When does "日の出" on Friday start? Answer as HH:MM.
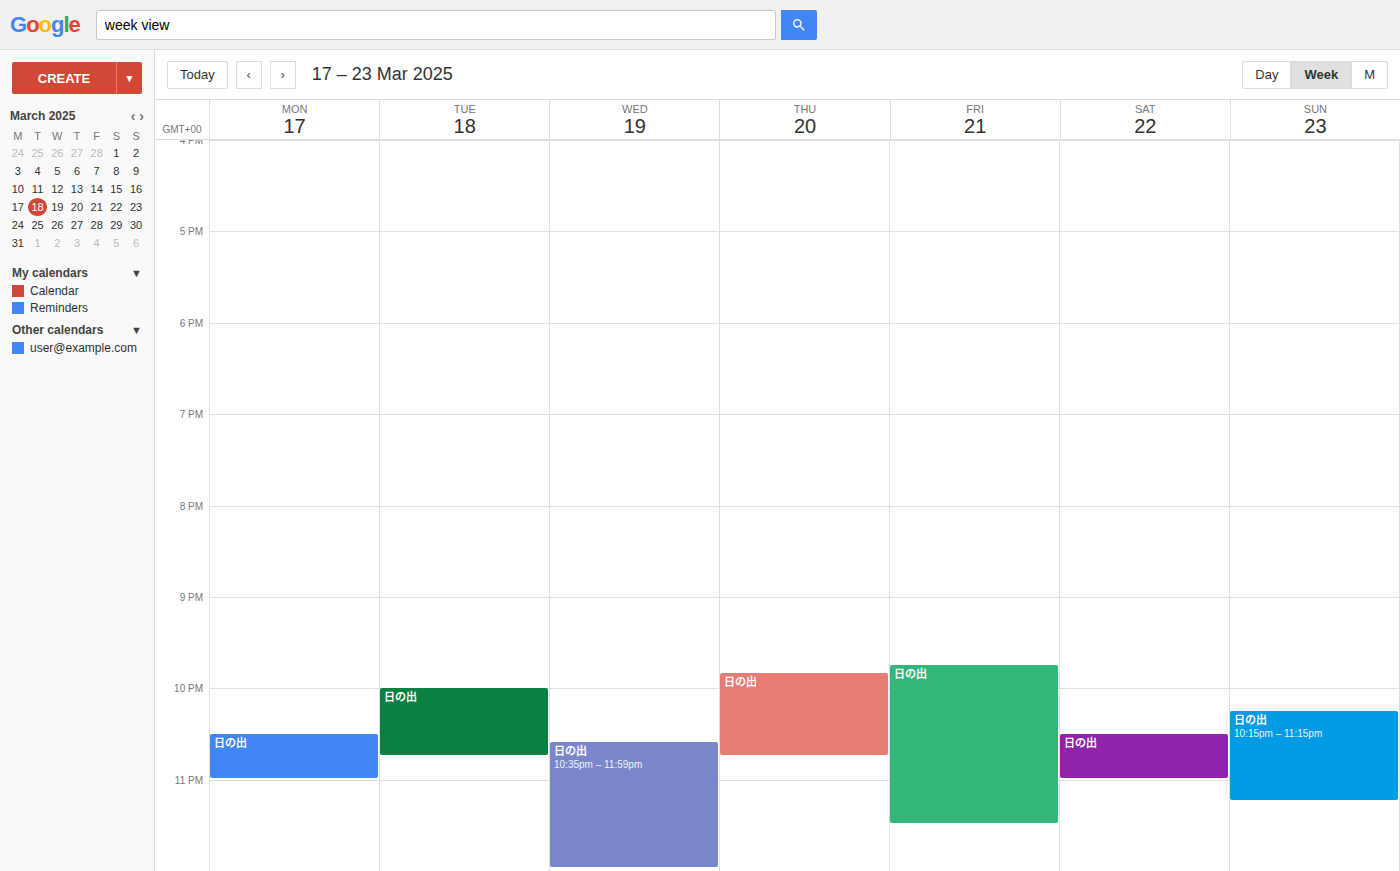
21:45